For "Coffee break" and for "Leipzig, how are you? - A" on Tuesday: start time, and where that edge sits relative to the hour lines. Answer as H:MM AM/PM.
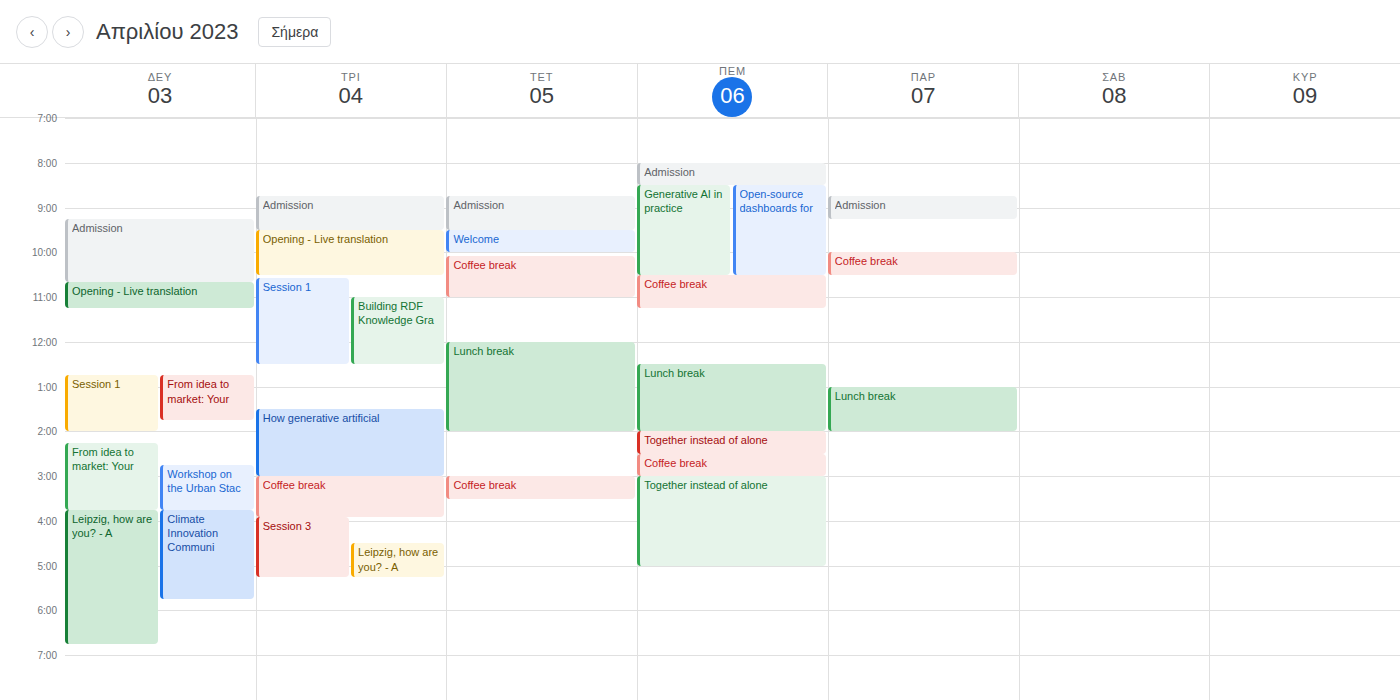
"Coffee break": 3:00 PM, exactly on the 3 PM line. "Leipzig, how are you? - A": 4:30 PM, halfway between the 4 PM and 5 PM lines.